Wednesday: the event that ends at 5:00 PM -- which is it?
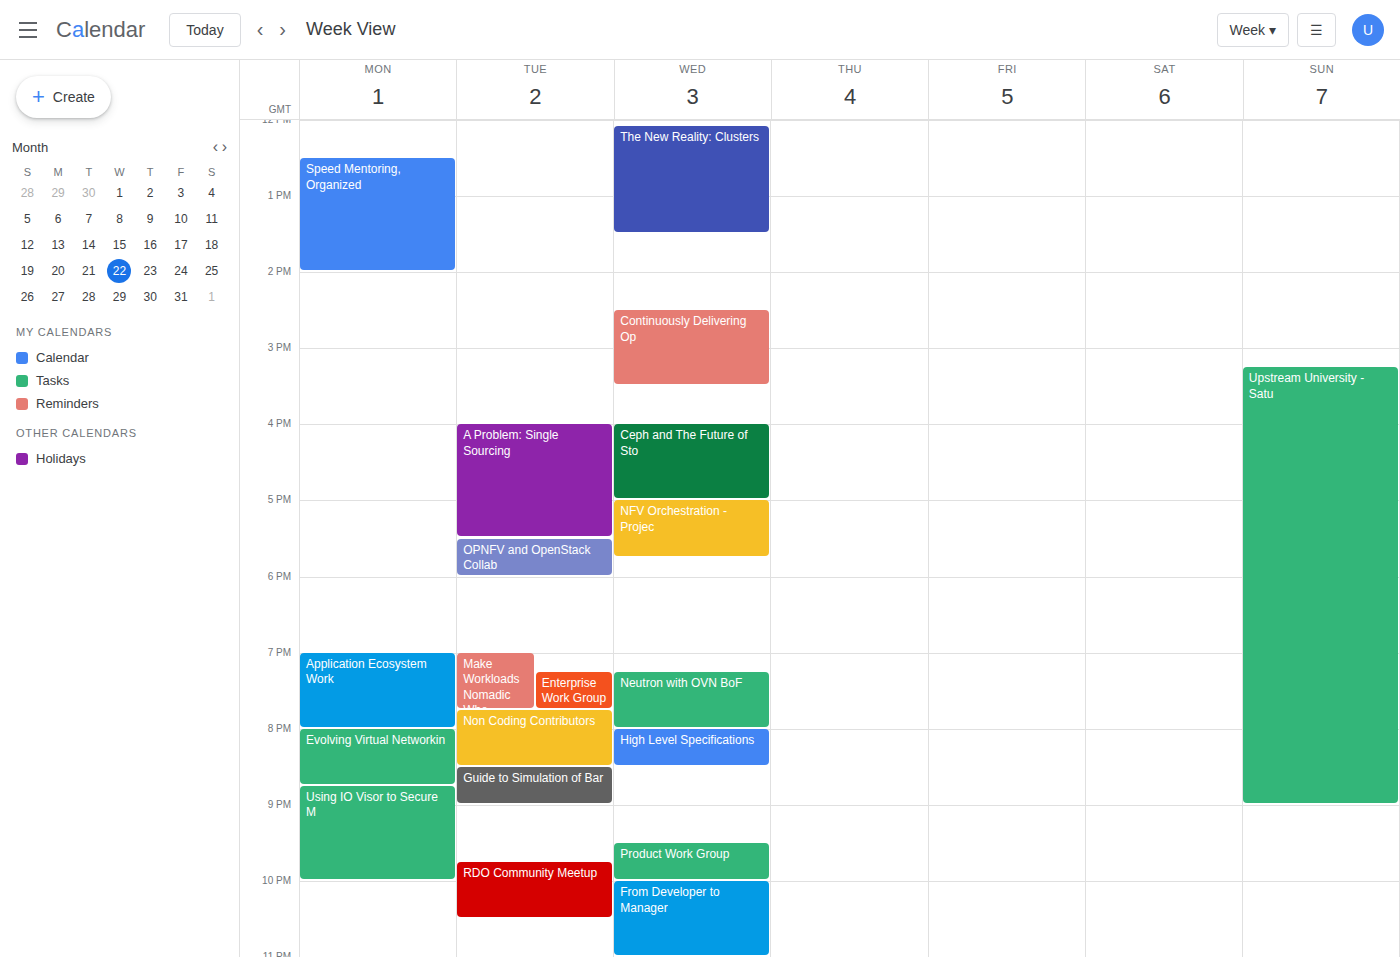
"Ceph and The Future of Sto"